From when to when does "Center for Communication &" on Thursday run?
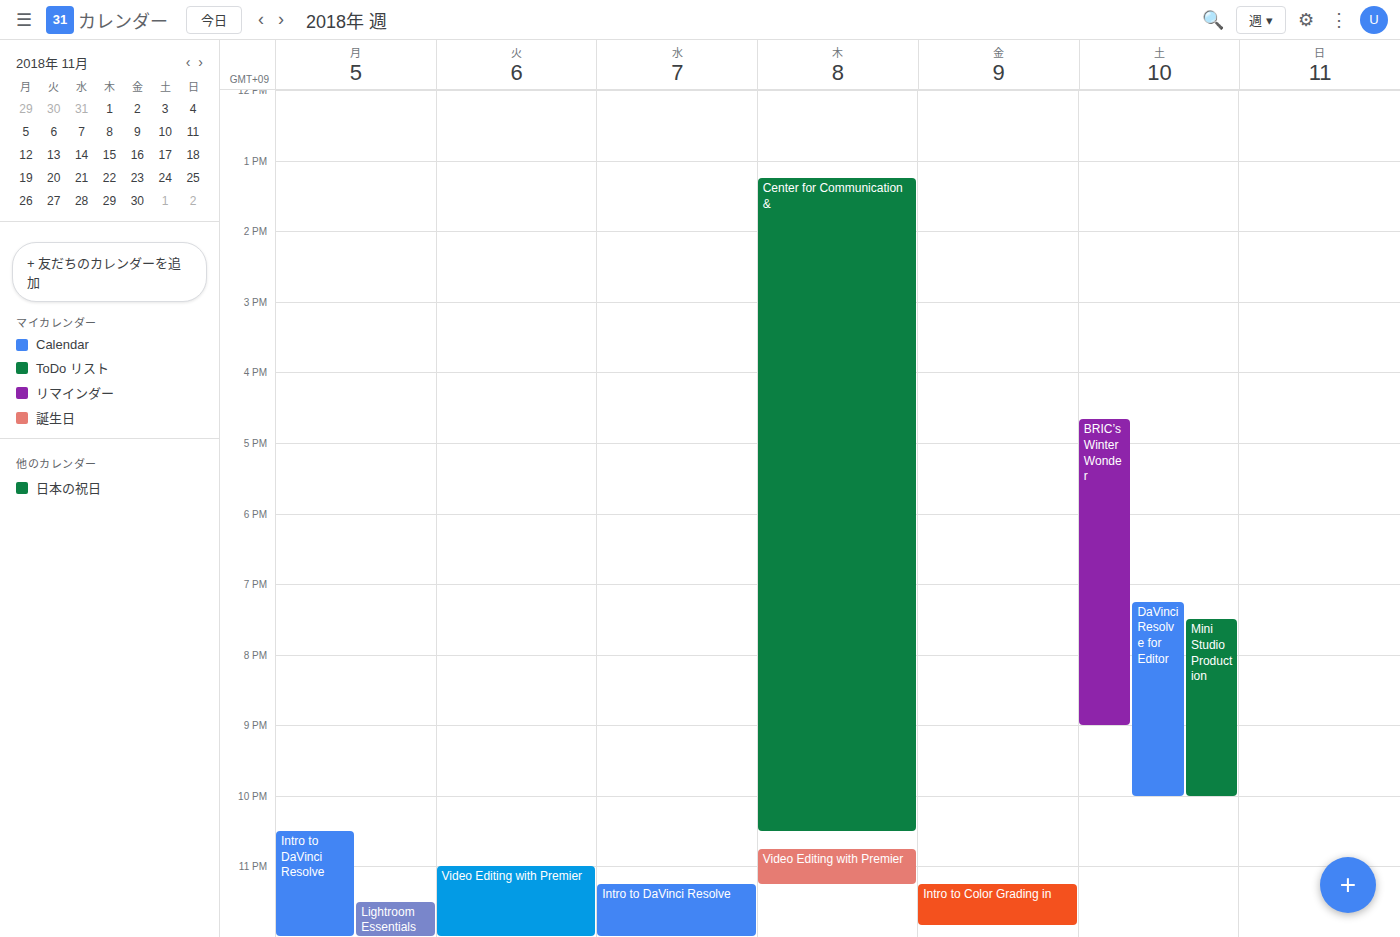
13:15 to 22:30